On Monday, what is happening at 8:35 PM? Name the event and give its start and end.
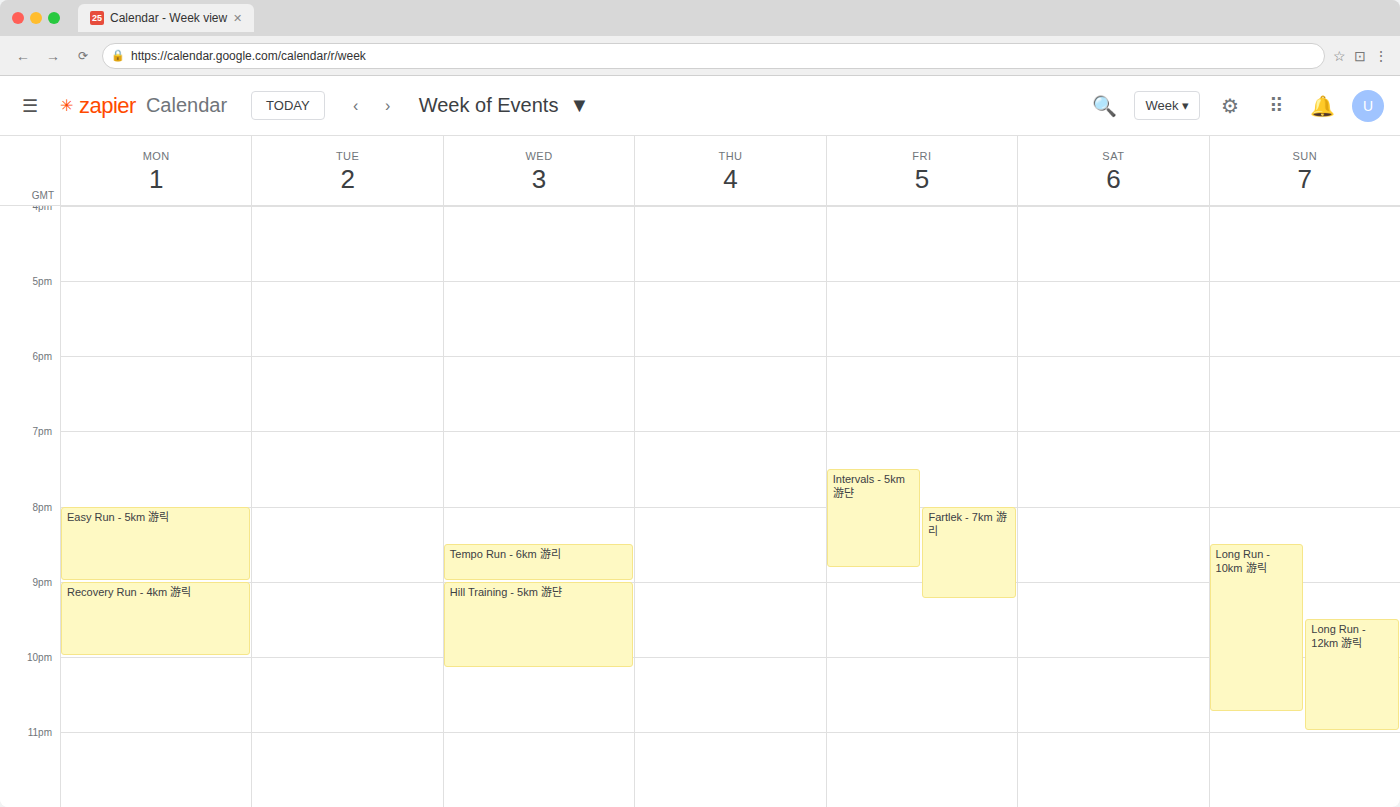
"Easy Run - 5km 游릭", 8:00 PM to 9:00 PM